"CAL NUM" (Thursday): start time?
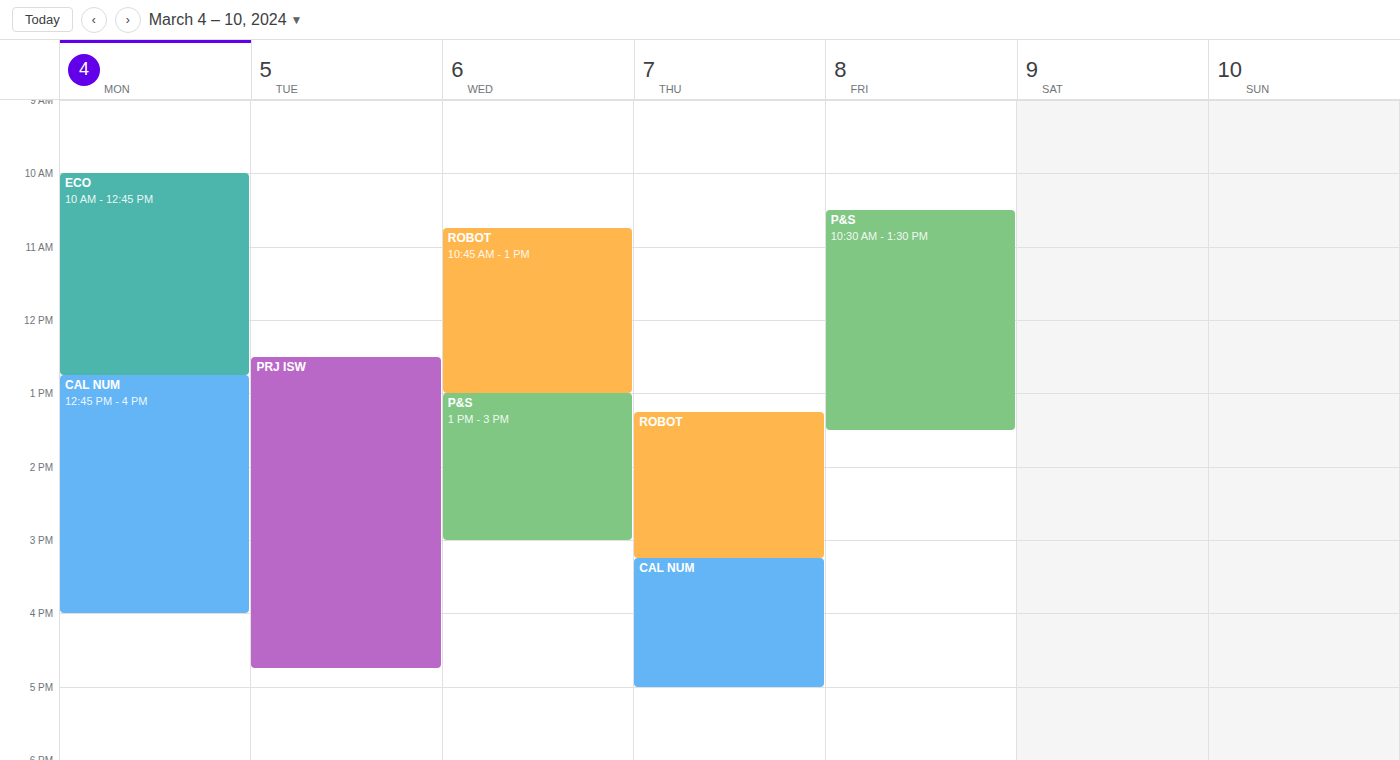
3:15 PM